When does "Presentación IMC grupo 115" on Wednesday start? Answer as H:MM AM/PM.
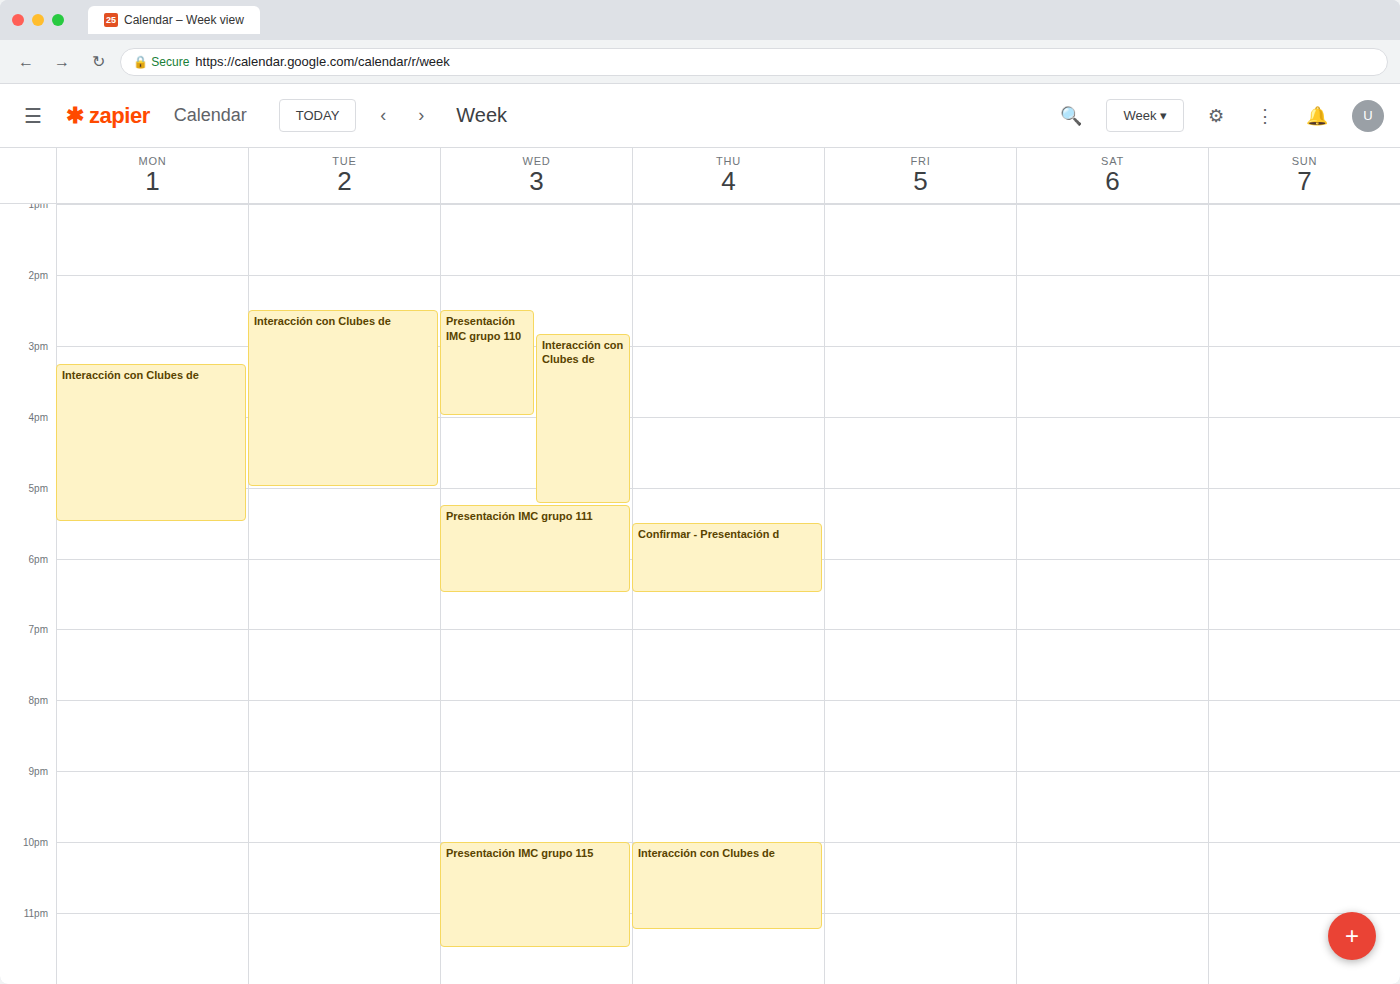
10:00 PM